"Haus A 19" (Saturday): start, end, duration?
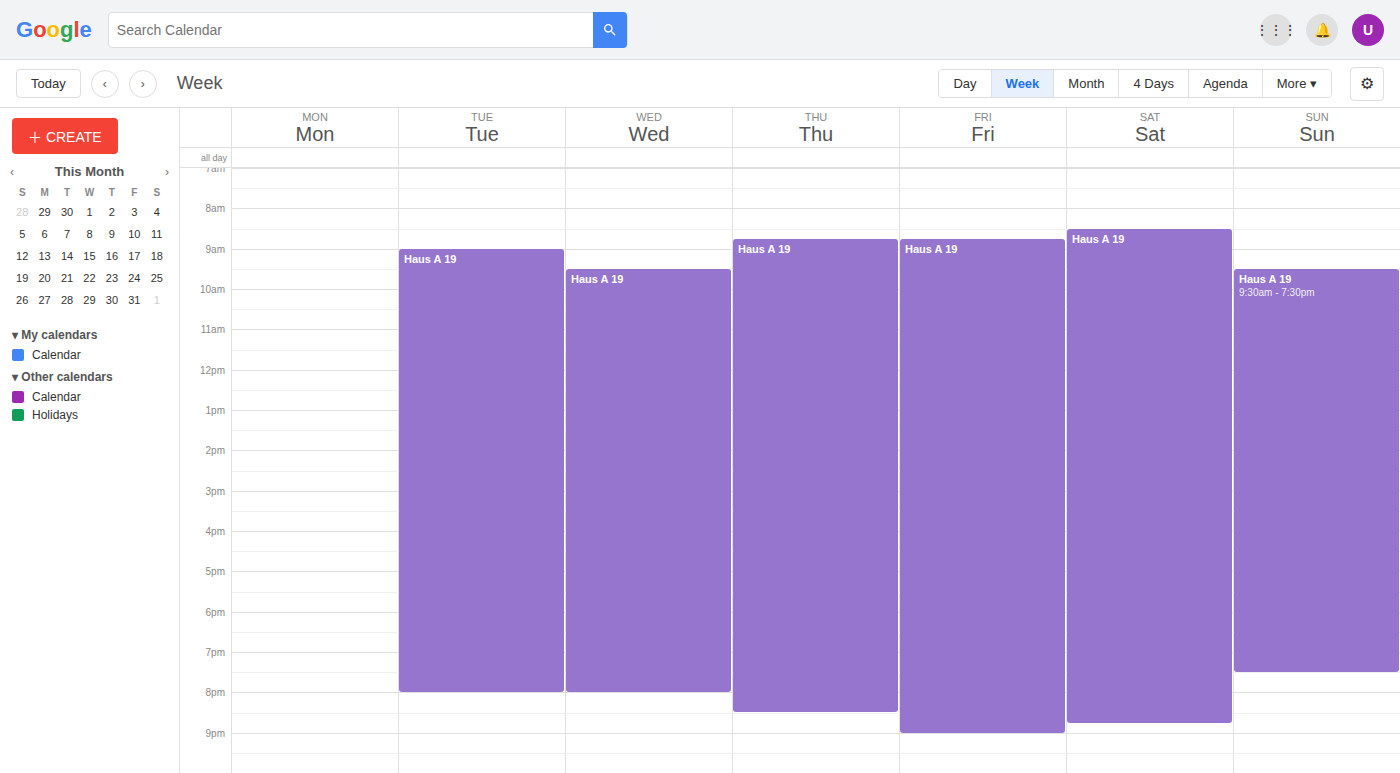
8:30 AM to 8:45 PM, 12 hours 15 minutes